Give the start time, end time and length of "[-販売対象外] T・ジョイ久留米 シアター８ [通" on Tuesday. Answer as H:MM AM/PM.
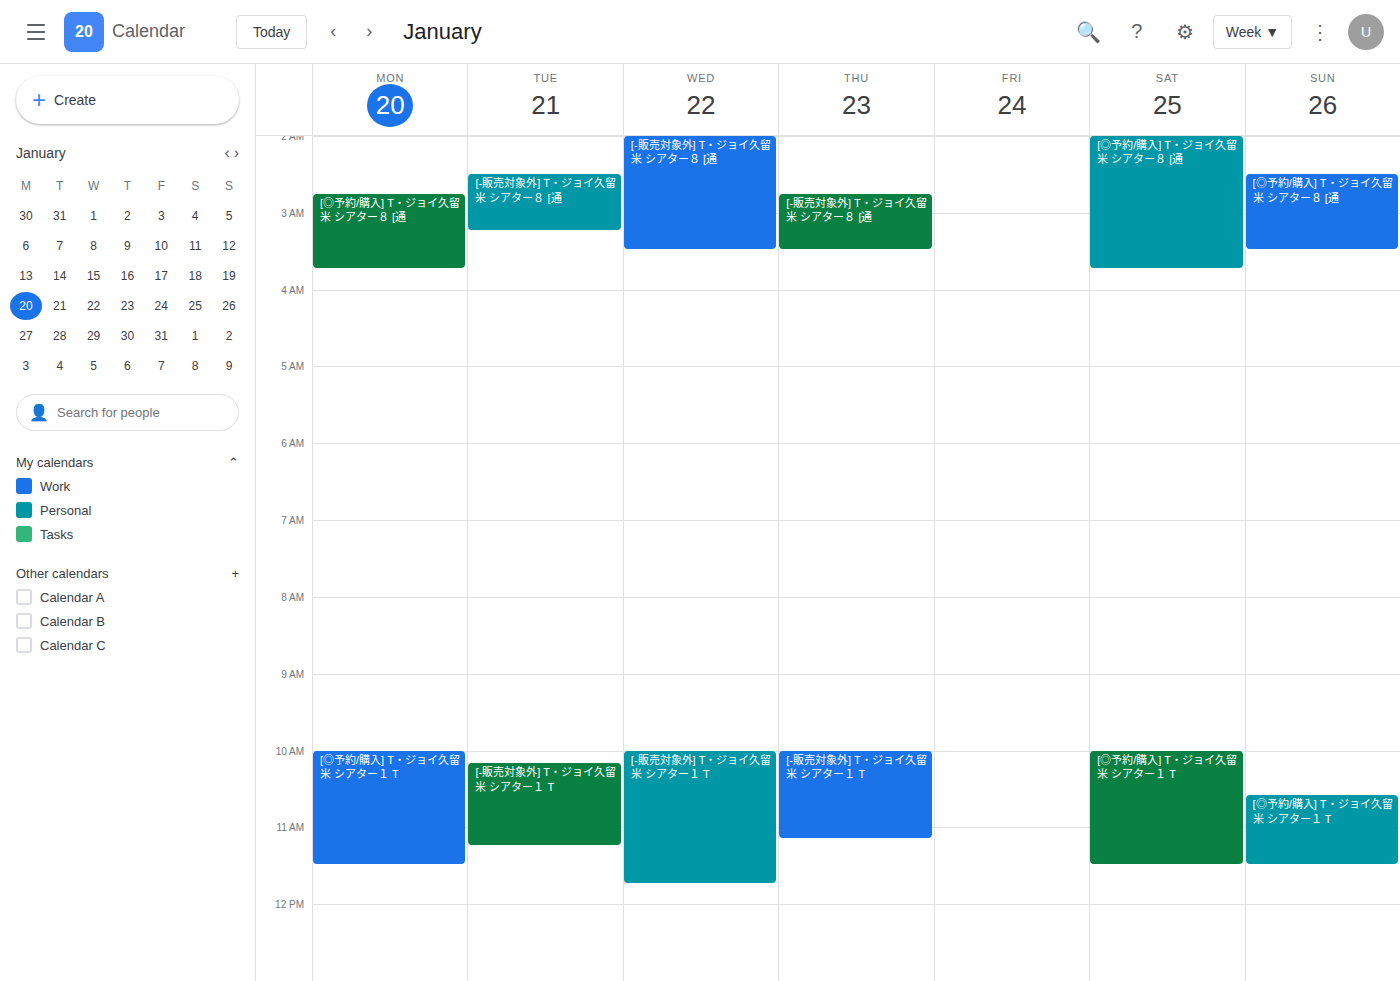
2:30 AM to 3:15 AM, 45 minutes